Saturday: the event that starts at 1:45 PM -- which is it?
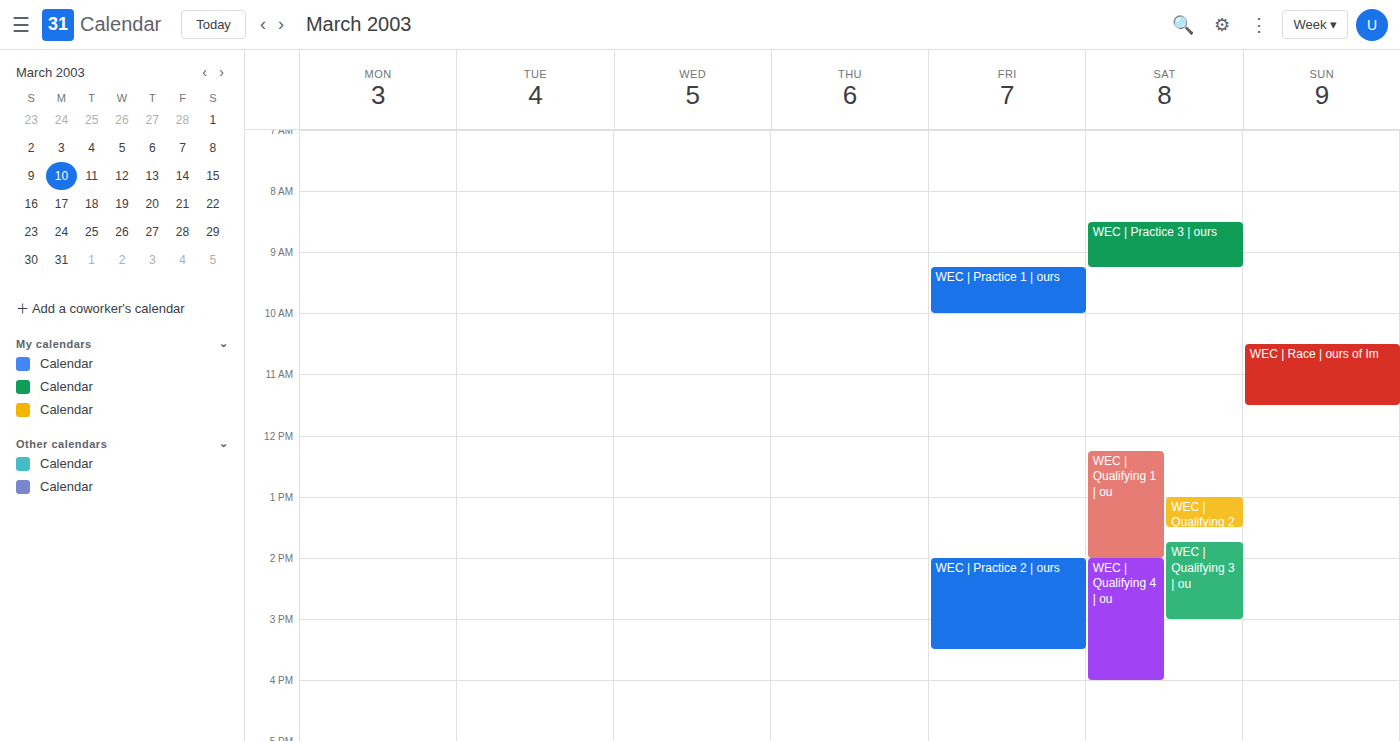
"WEC | Qualifying 3 | ou"